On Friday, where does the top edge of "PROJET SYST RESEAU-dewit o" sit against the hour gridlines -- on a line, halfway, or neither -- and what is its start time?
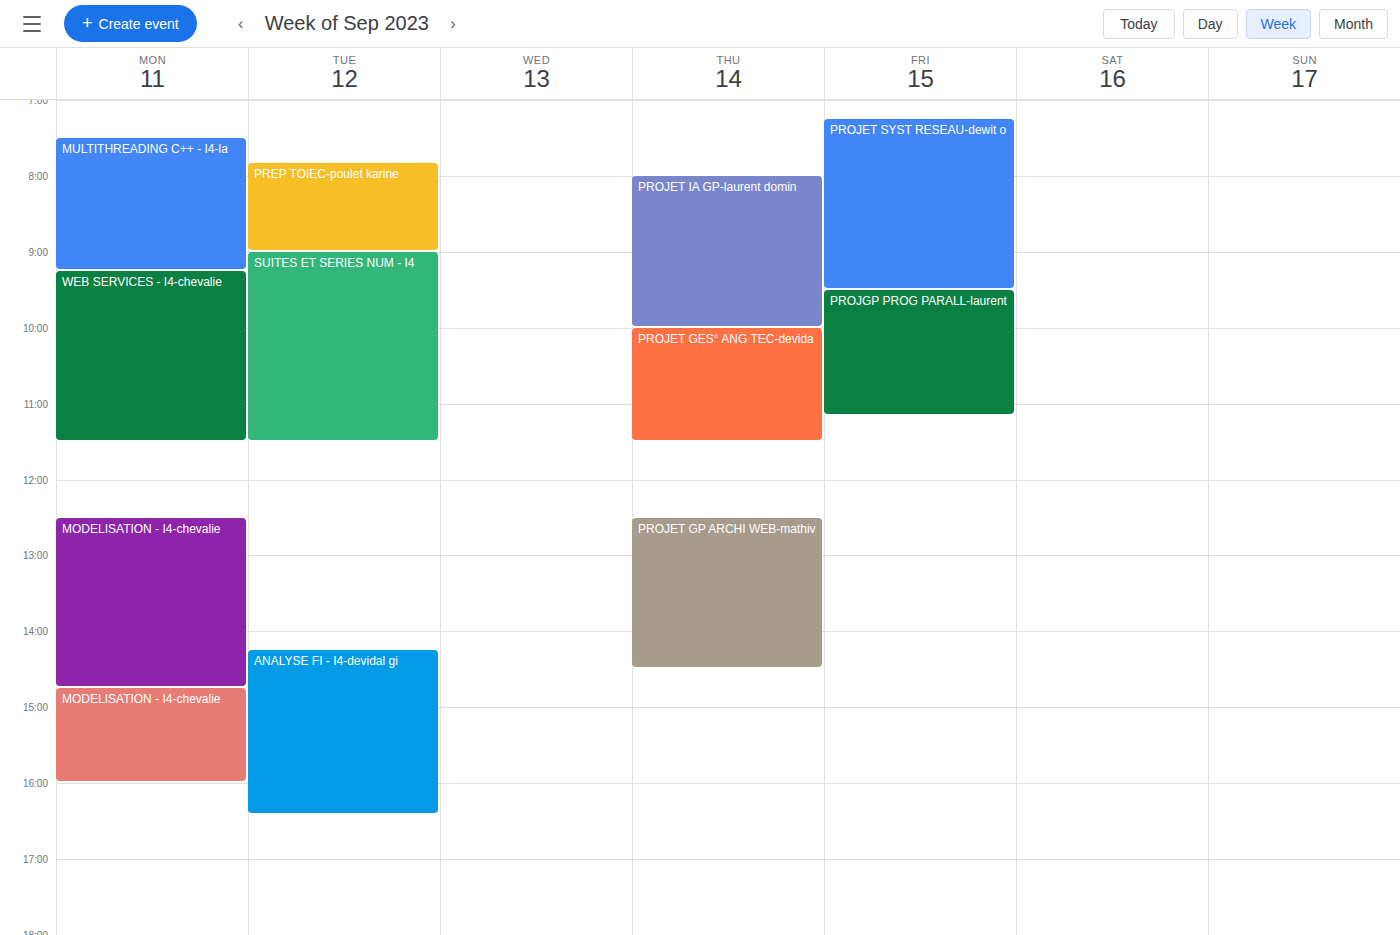
7:15 AM -- neither: a quarter of the way from the 7 AM line to the 8 AM line.